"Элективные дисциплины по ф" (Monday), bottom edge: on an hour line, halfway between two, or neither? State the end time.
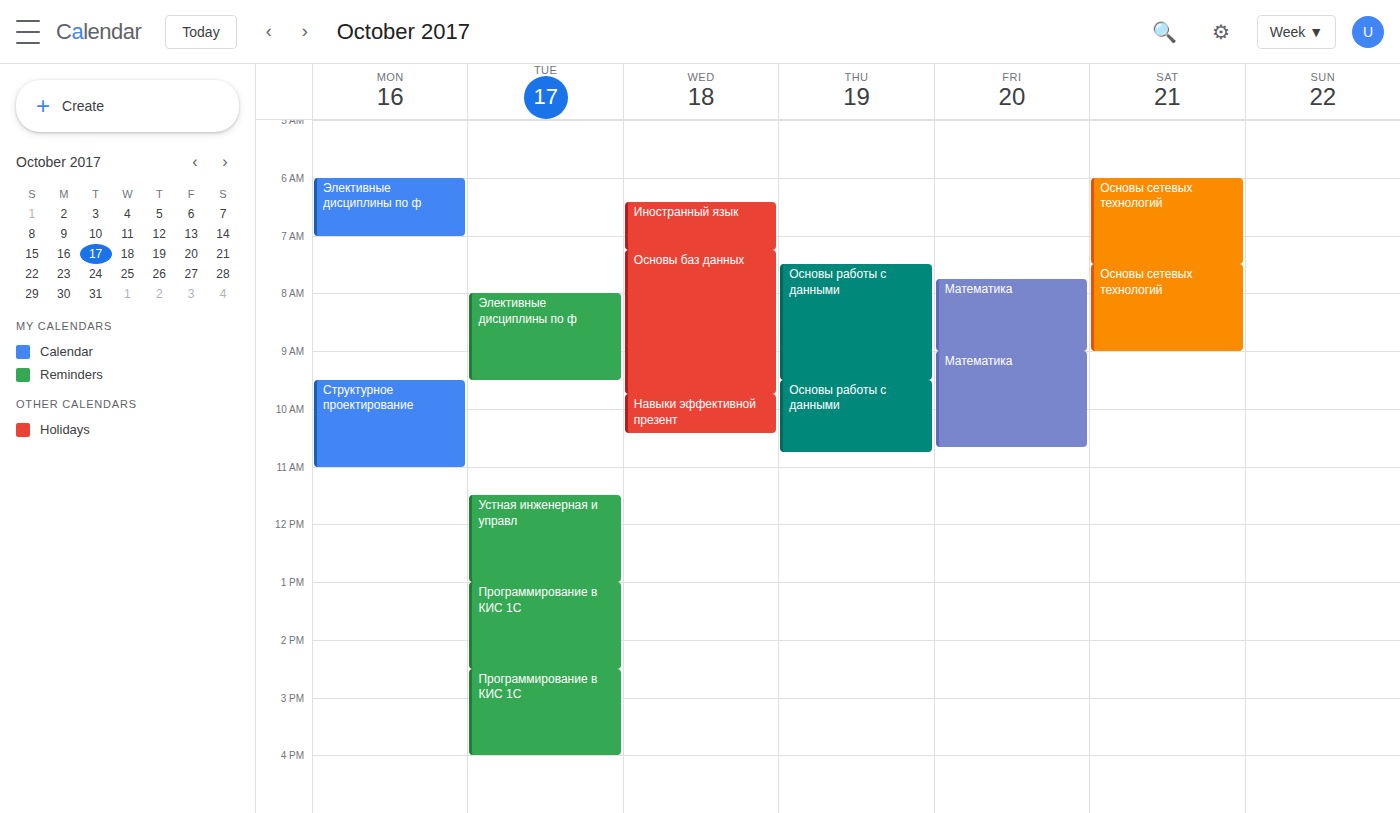
7:00 AM -- exactly on the 7 AM line.